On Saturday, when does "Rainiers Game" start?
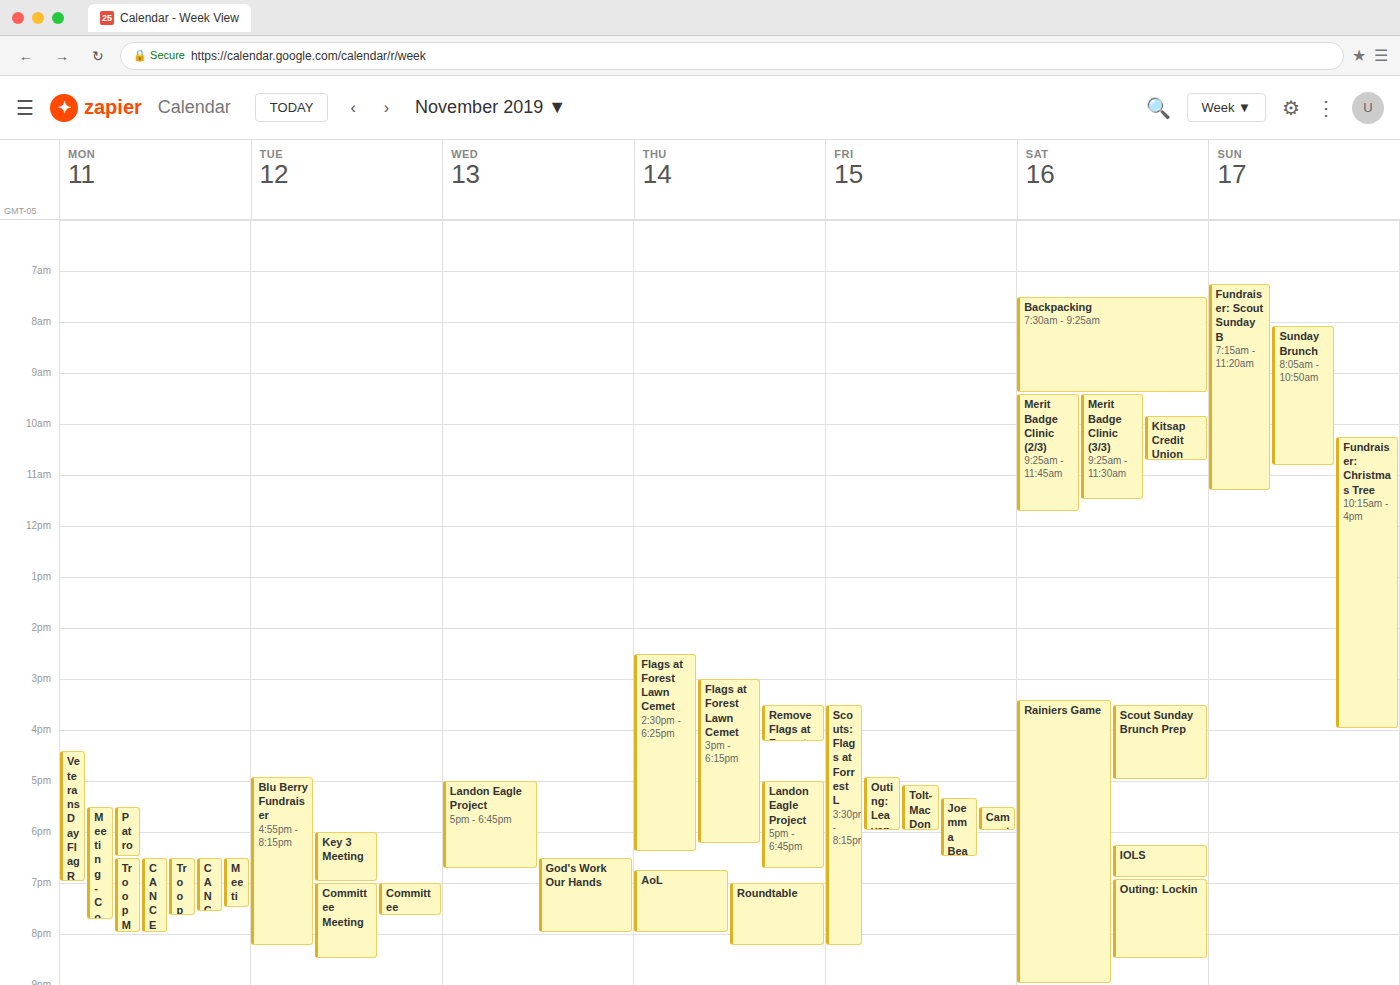
3:25 PM